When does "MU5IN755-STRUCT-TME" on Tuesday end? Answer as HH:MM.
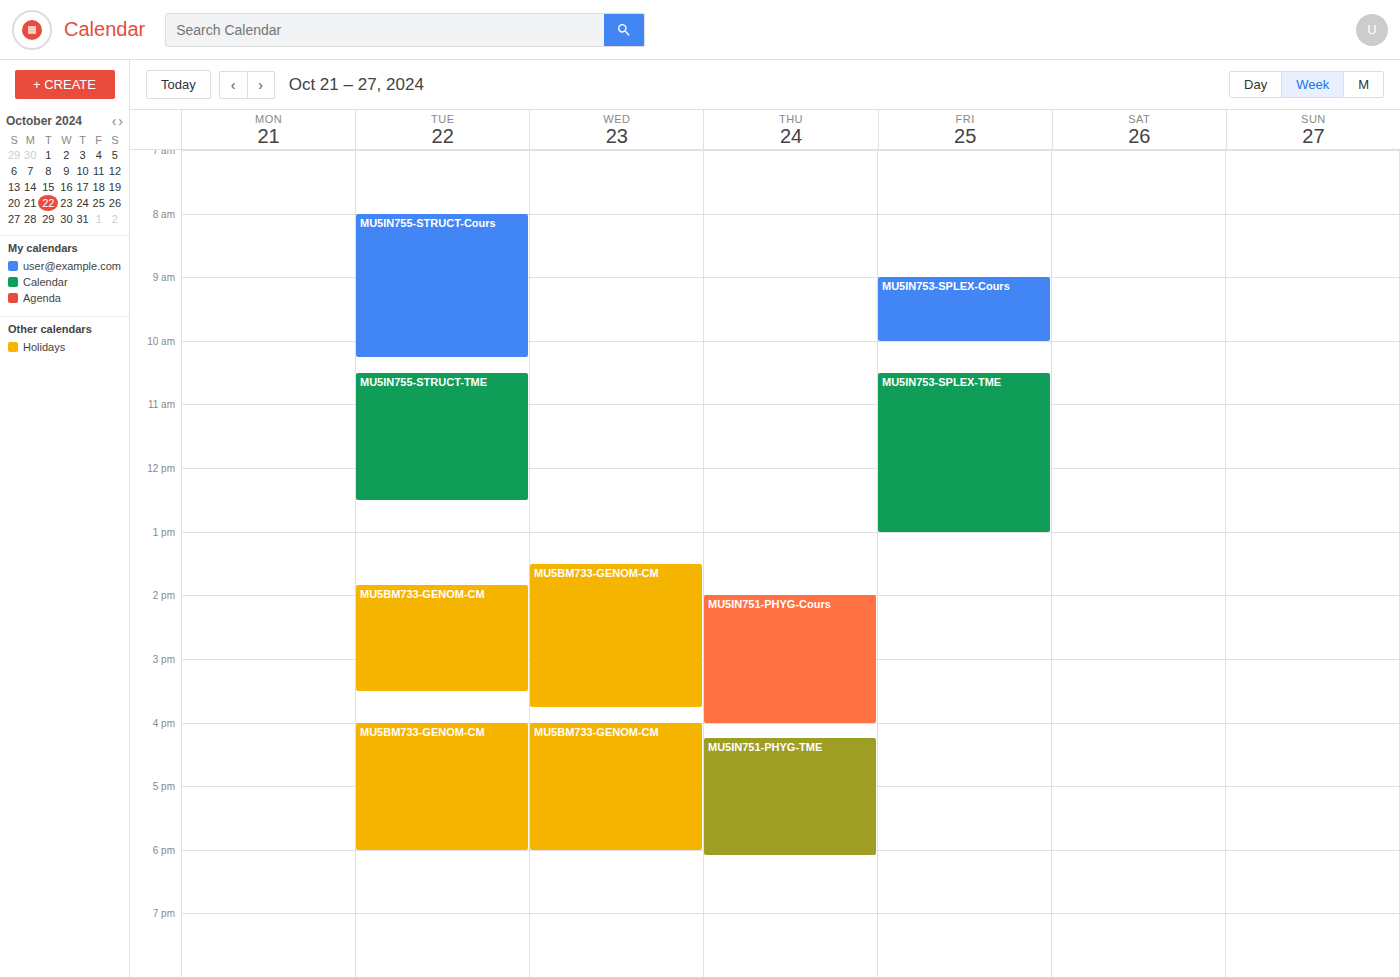
12:30